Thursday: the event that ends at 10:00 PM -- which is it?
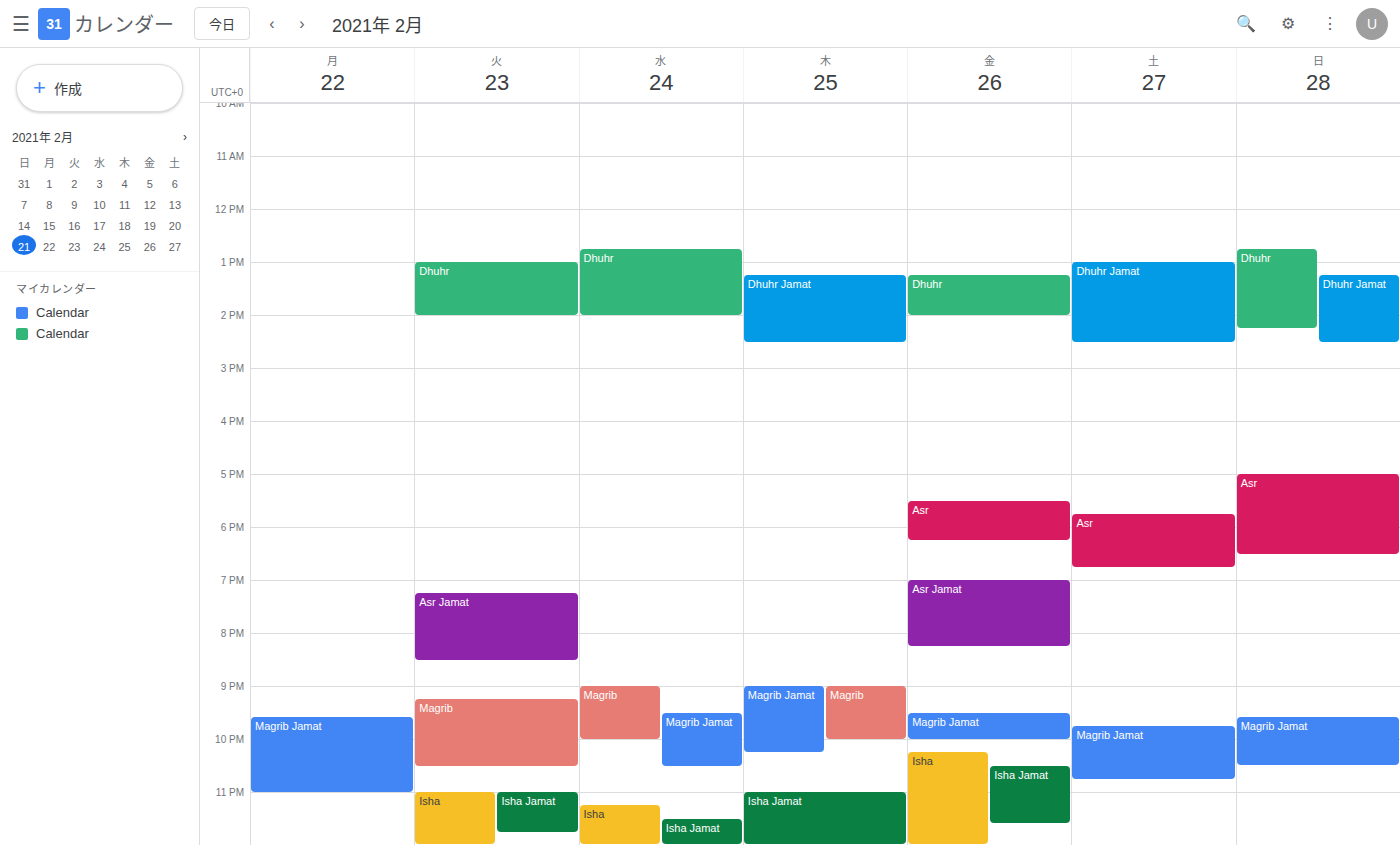
"Magrib"